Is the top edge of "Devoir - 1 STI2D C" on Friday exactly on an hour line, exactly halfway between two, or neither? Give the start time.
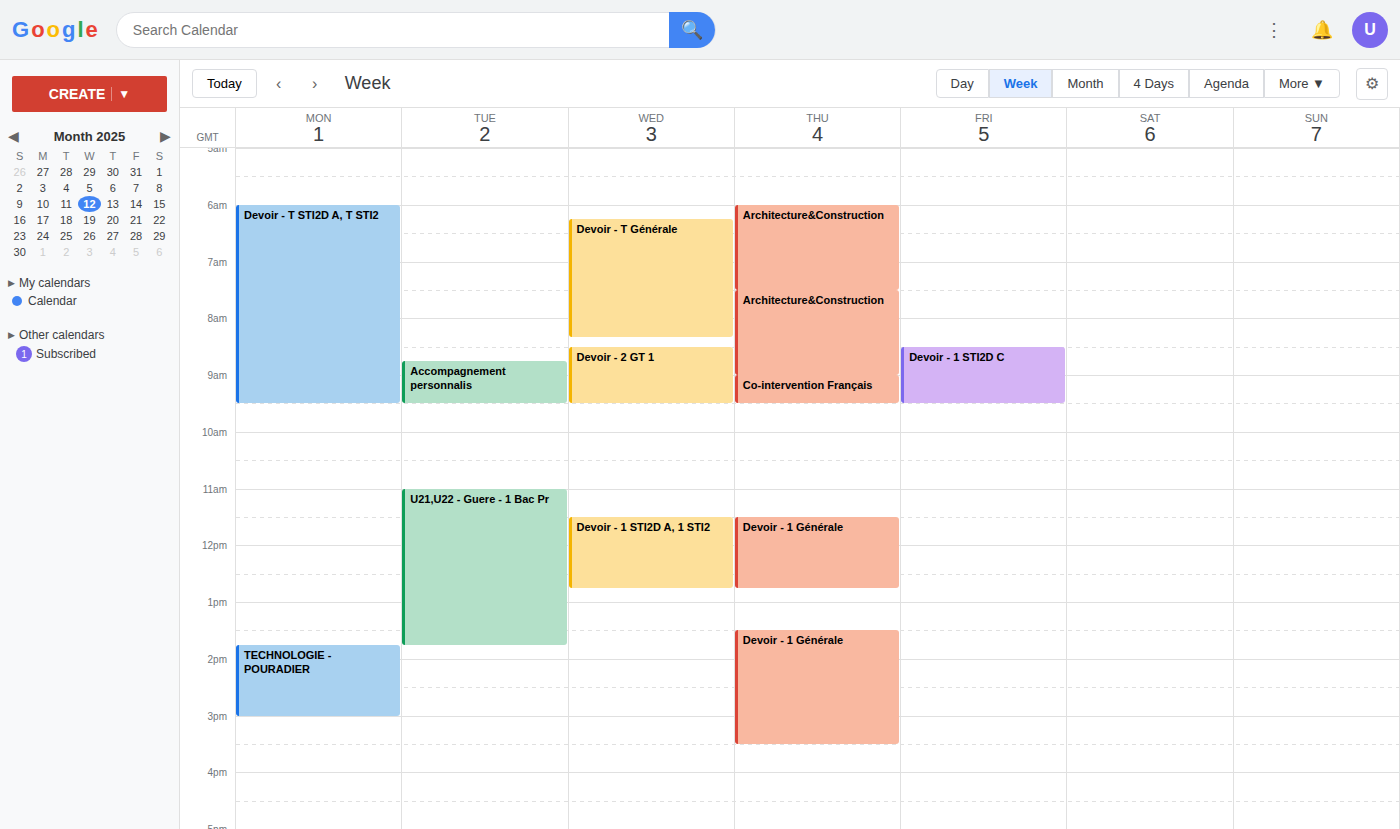
8:30 AM -- halfway between the 8 AM and 9 AM lines.